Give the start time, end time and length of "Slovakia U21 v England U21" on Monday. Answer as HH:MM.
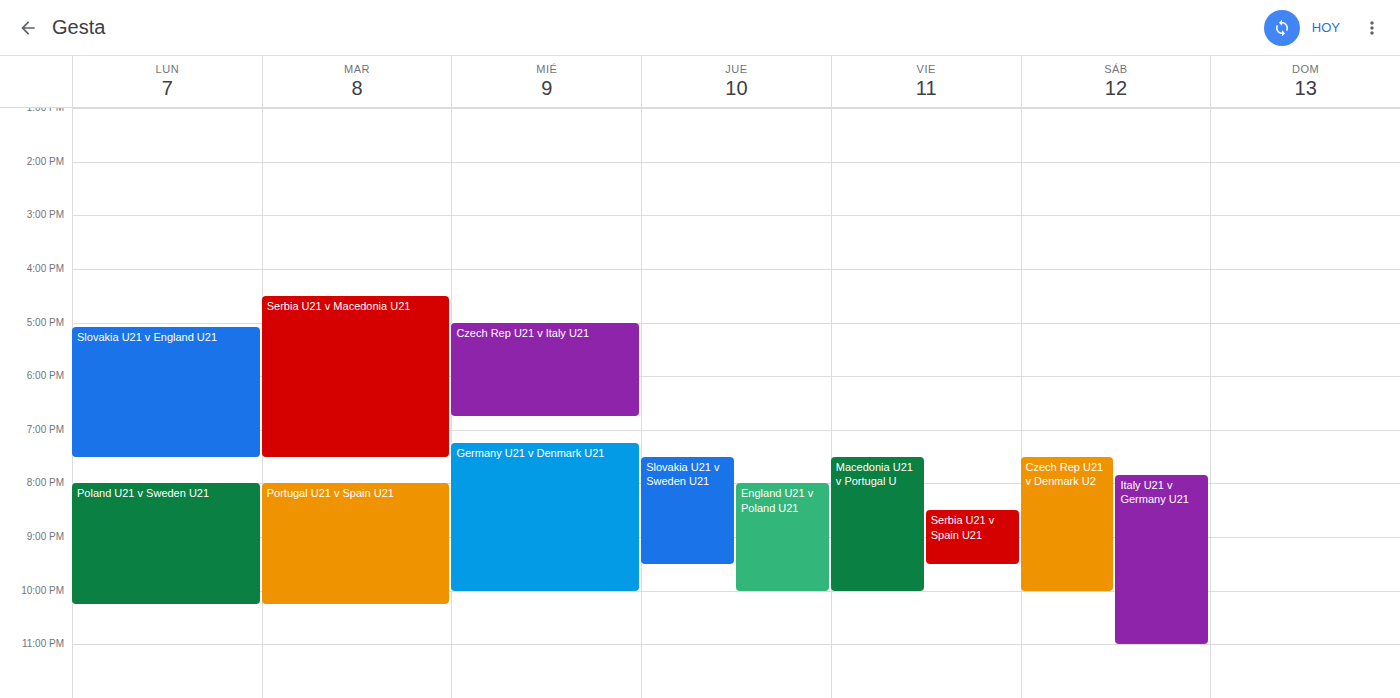
17:05 to 19:30, 2 hours 25 minutes